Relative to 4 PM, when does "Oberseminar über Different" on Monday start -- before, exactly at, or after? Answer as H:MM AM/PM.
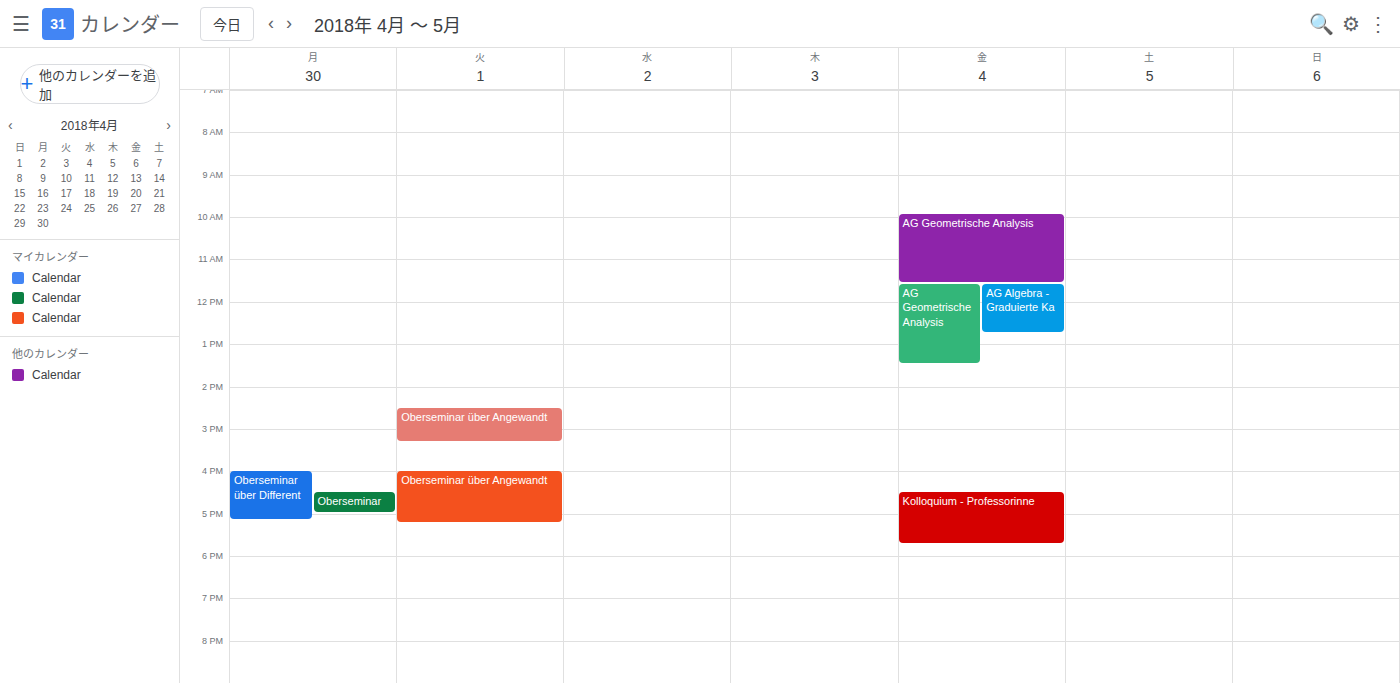
4:00 PM -- exactly at 4 PM, on the 4 PM line.